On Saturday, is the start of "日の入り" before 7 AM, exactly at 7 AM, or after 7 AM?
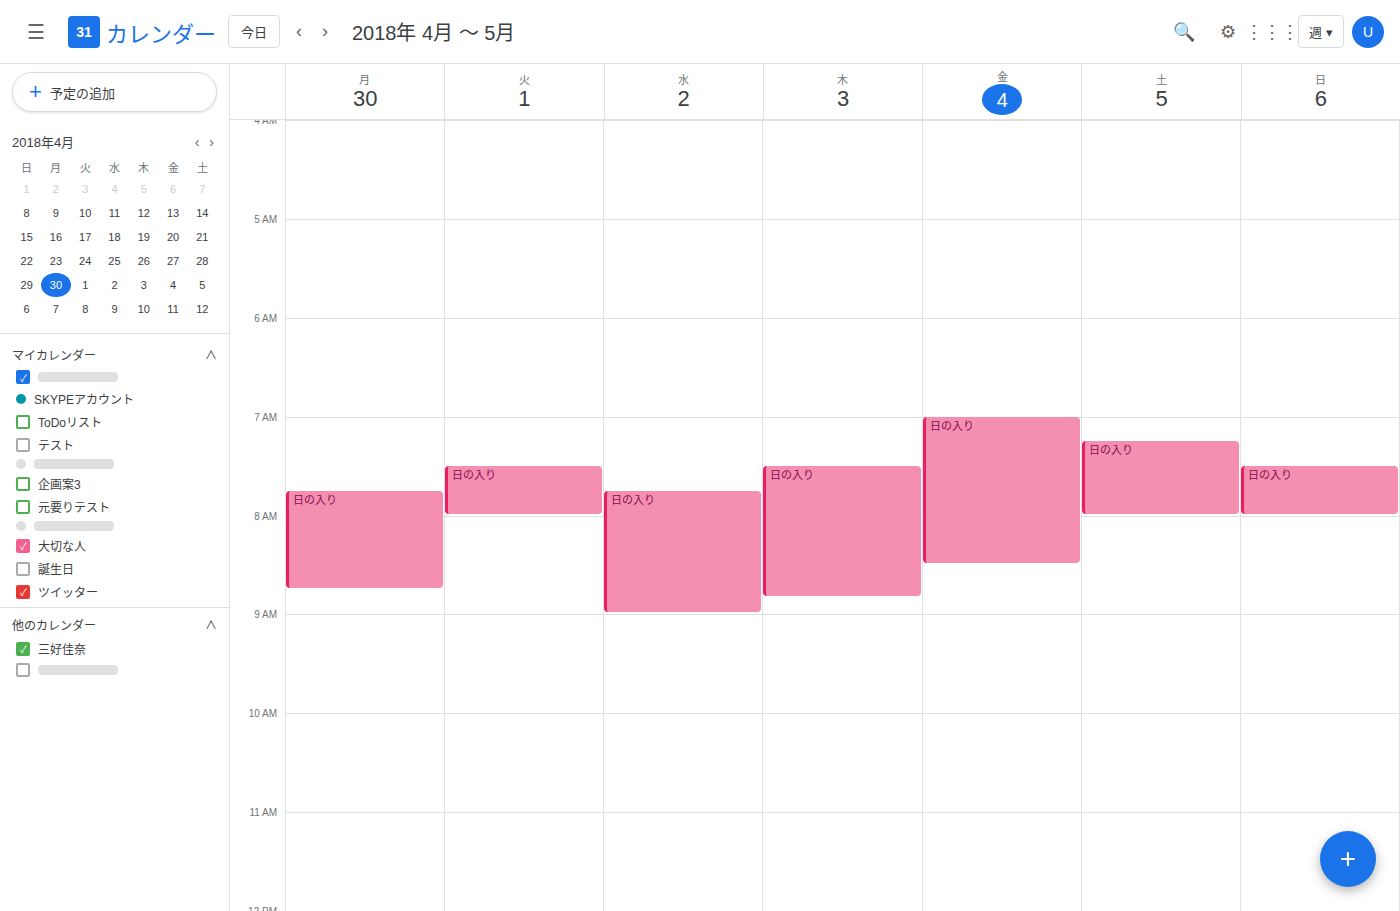
7:15 AM -- after 7 AM, 15 minutes below the 7 AM line.